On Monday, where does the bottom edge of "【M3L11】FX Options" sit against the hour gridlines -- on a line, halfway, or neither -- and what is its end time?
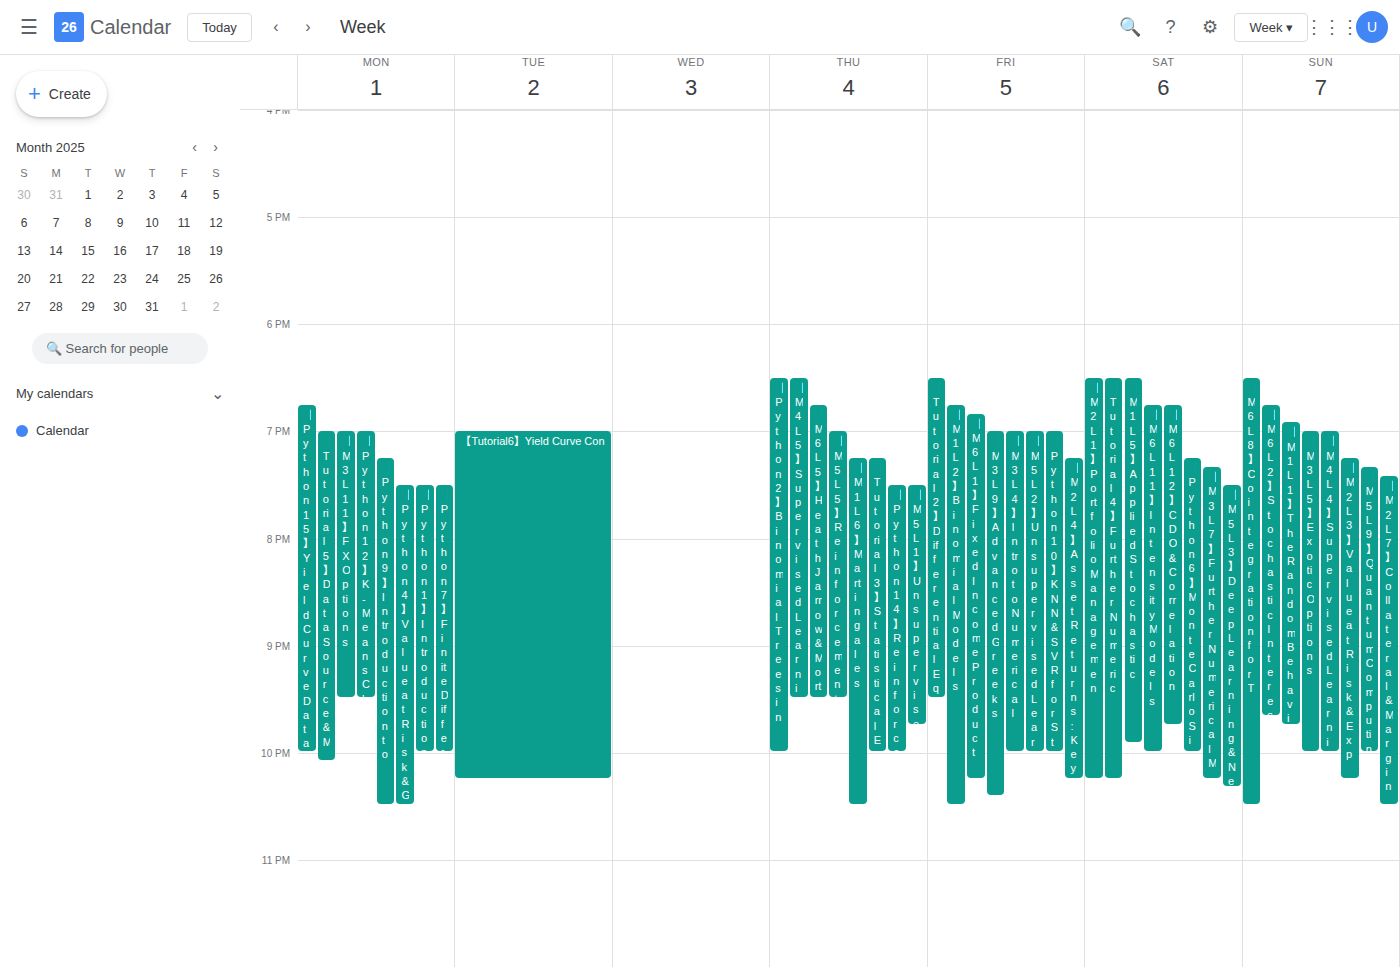
21:30 -- halfway between the 21:00 and 22:00 lines.